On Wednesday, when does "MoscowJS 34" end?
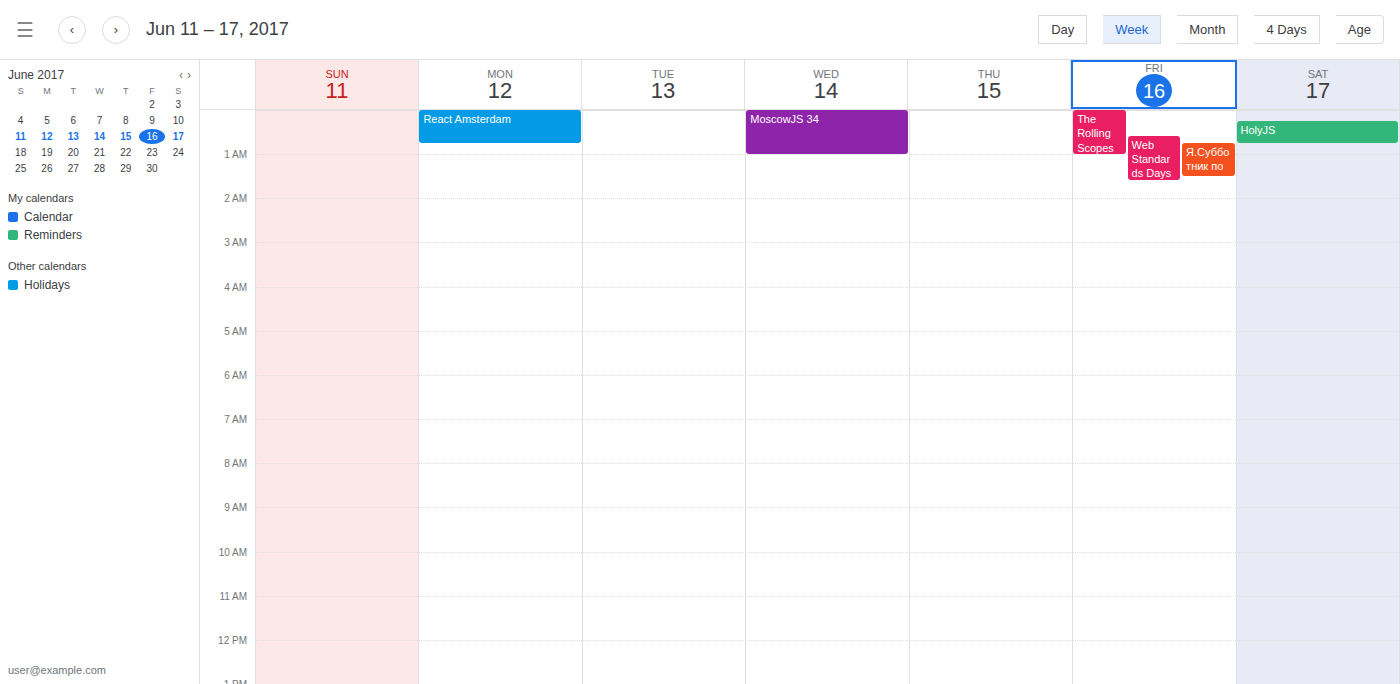
01:00